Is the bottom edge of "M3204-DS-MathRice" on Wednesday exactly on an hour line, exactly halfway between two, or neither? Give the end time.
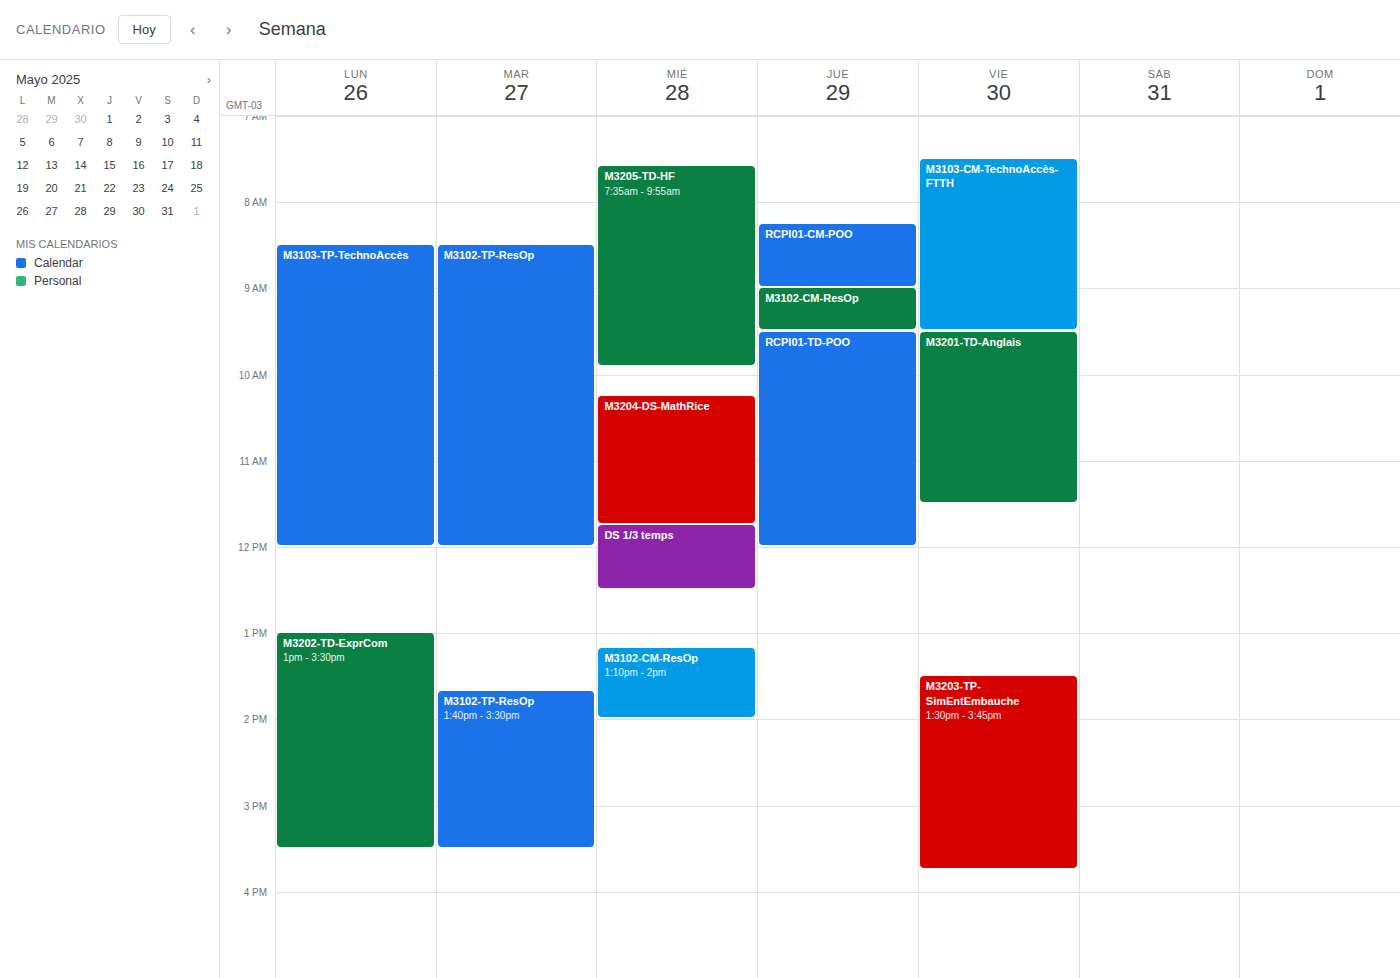
11:45 AM -- neither: three quarters of the way from the 11 AM line to the 12 PM line.